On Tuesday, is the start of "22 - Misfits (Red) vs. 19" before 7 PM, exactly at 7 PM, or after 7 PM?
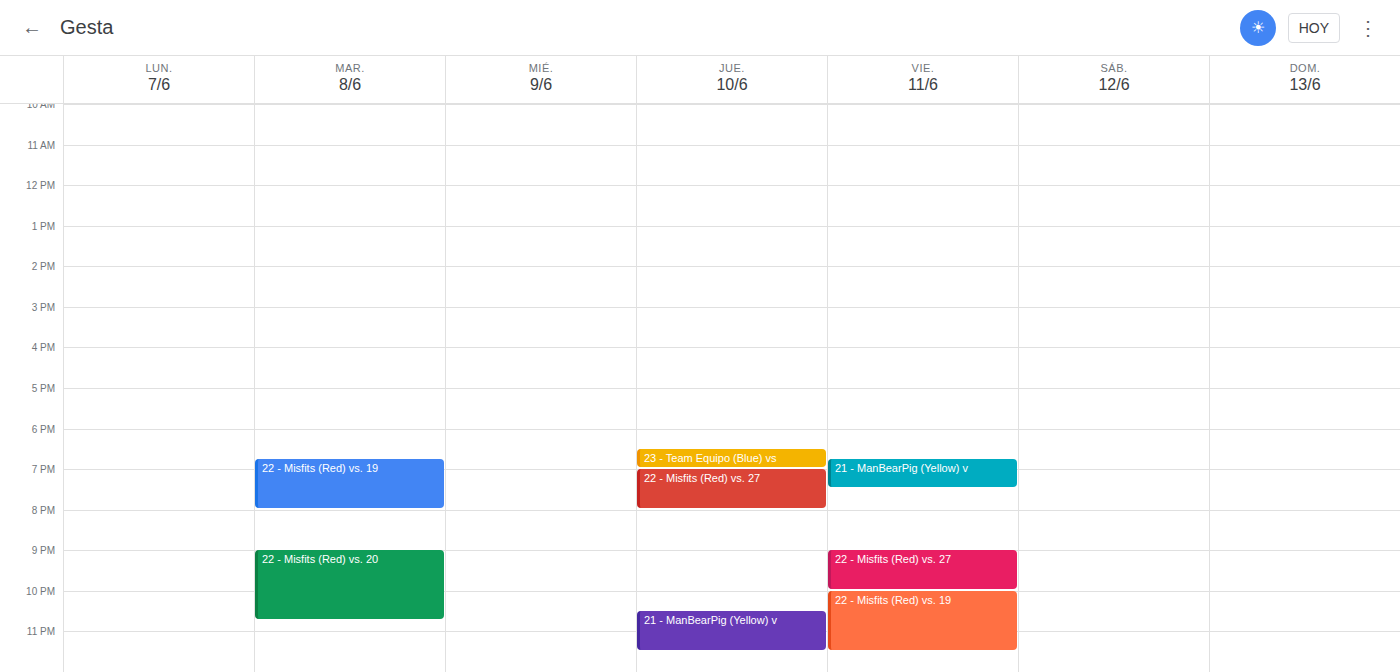
6:45 PM -- before 7 PM, 15 minutes above the 7 PM line.